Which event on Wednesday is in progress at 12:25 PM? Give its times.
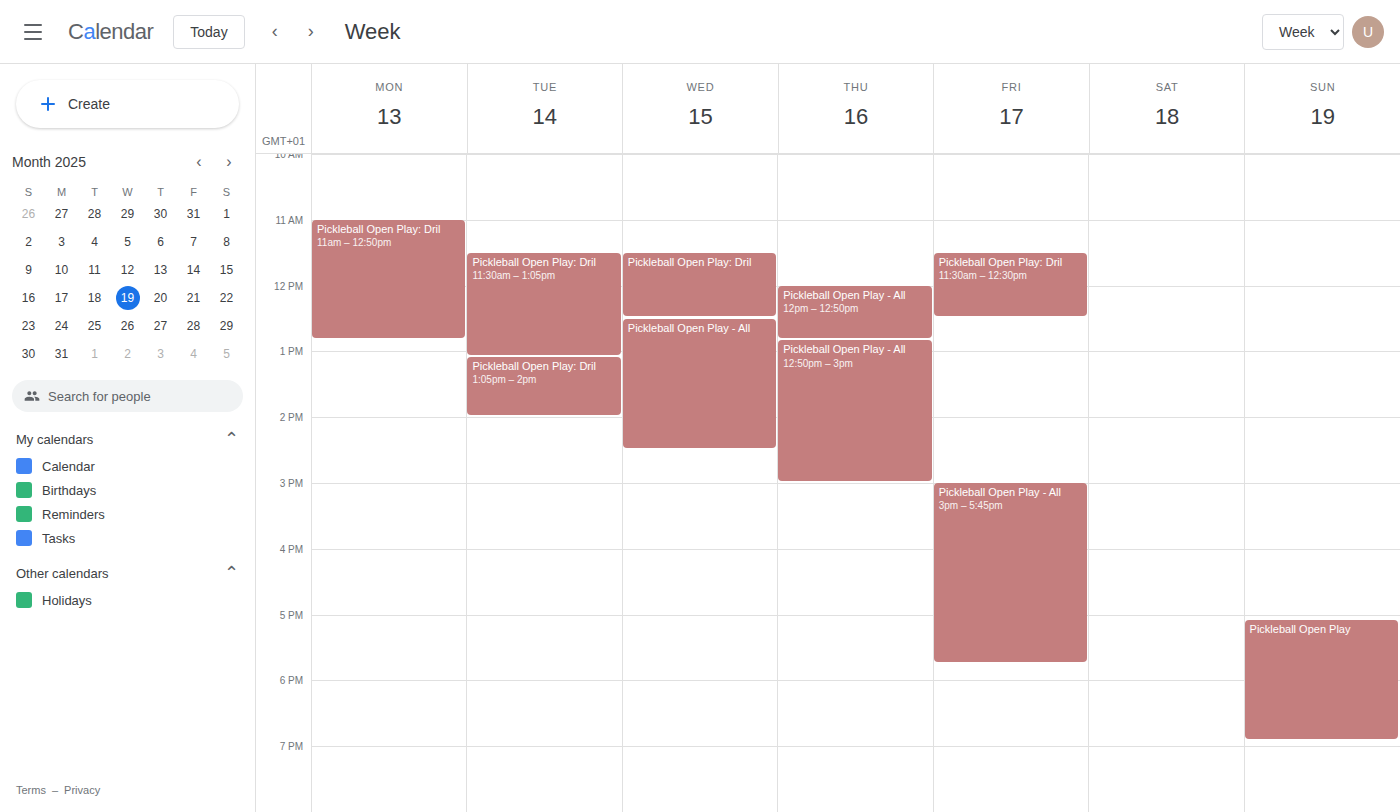
"Pickleball Open Play: Dril", 11:30 AM to 12:30 PM